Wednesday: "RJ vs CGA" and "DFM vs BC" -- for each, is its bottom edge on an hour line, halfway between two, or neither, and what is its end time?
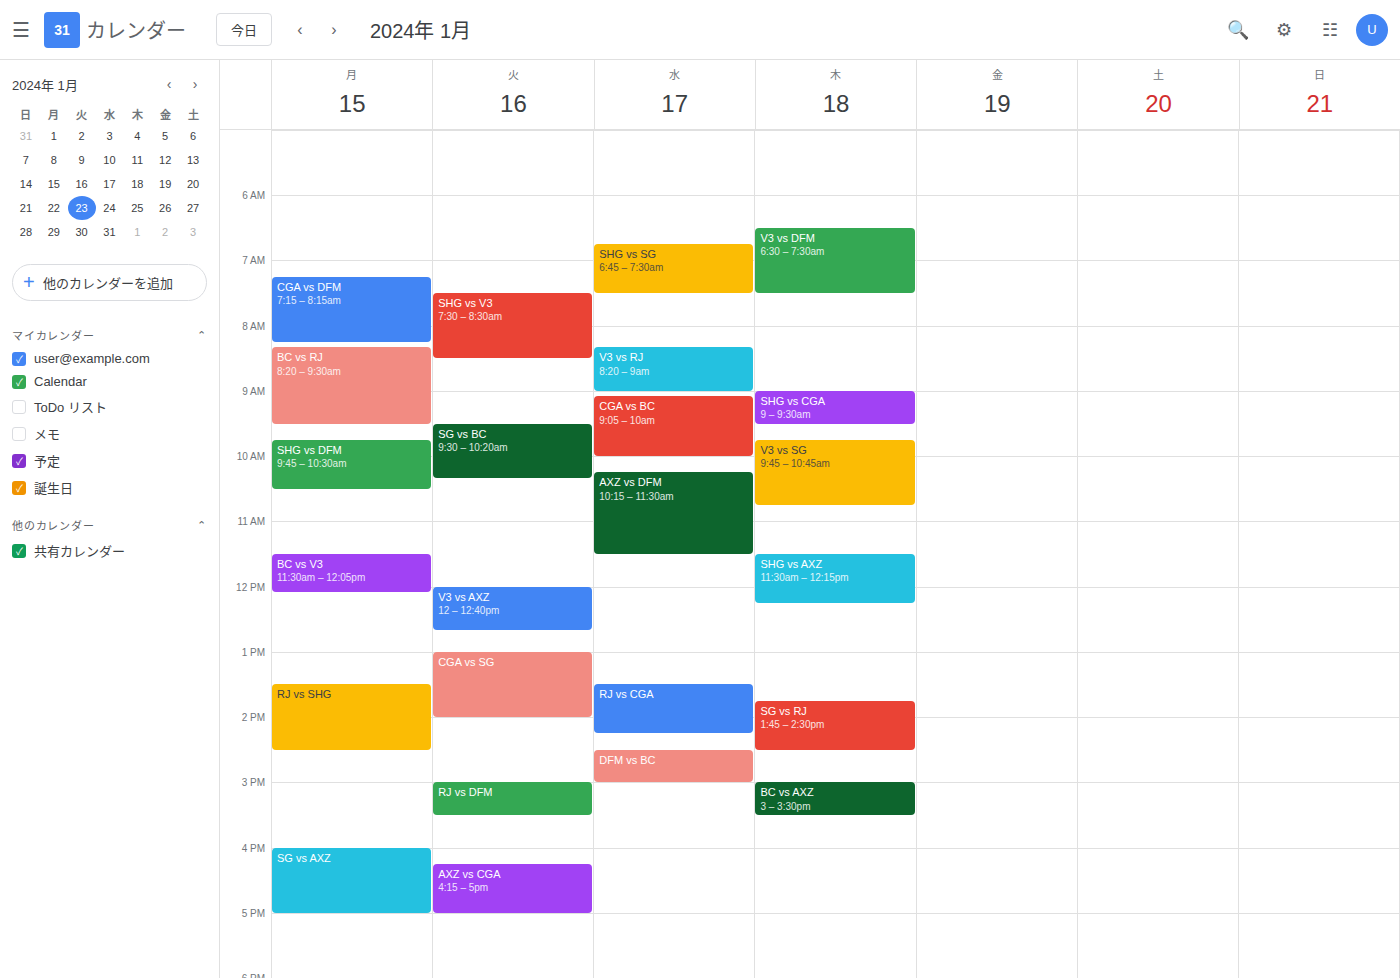
"RJ vs CGA": 2:15 PM, neither: a quarter of the way from the 2 PM line to the 3 PM line. "DFM vs BC": 3:00 PM, exactly on the 3 PM line.